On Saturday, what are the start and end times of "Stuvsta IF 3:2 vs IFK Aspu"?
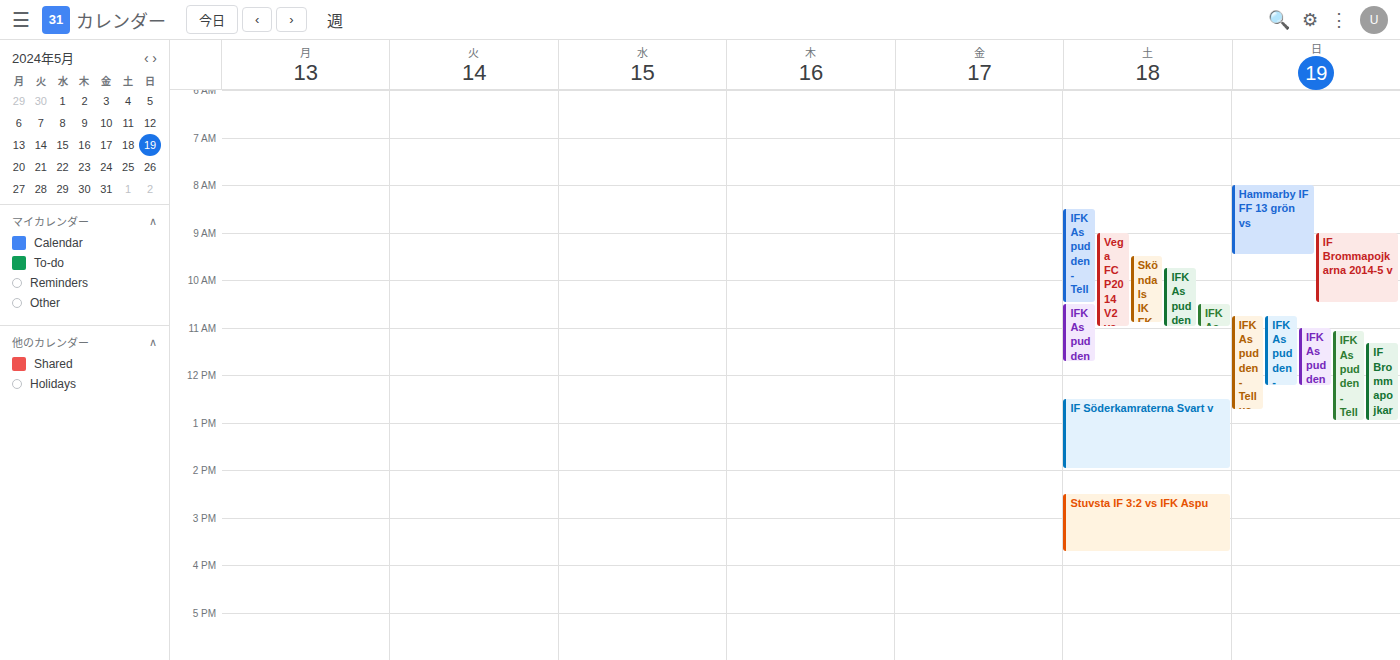
2:30 PM to 3:45 PM